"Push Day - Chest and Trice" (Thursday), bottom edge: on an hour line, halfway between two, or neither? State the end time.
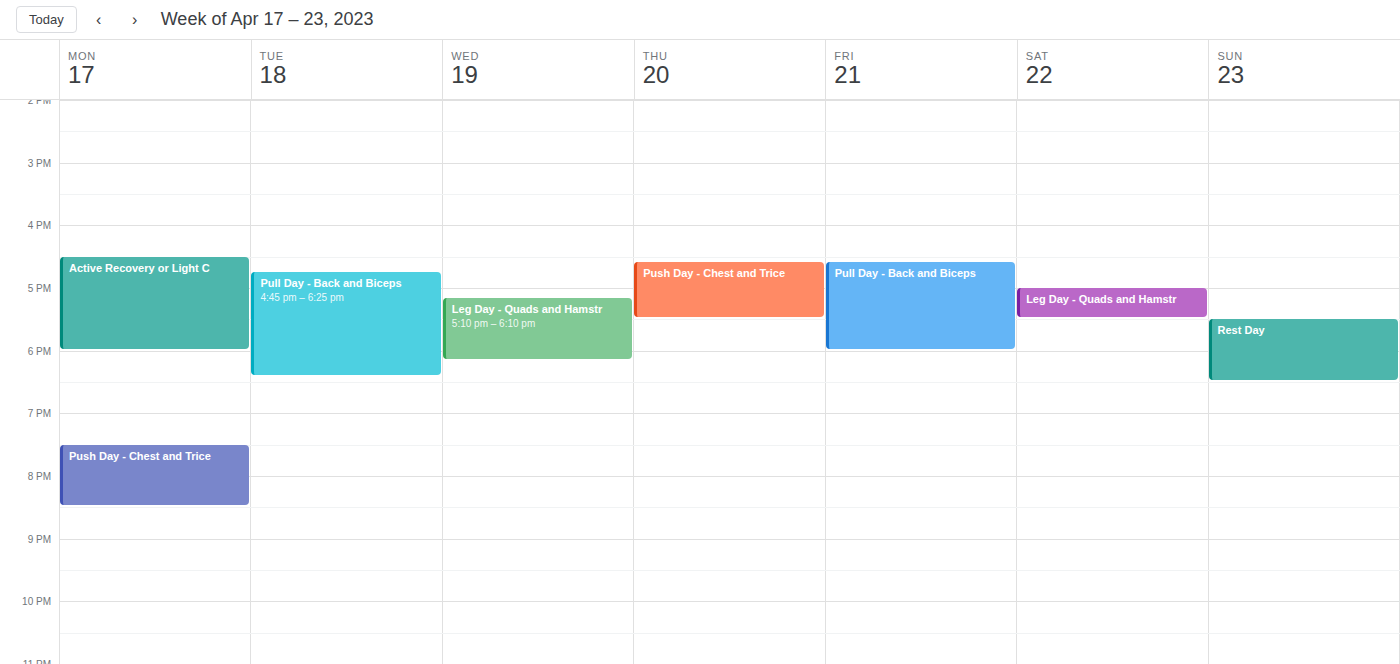
17:30 -- halfway between the 17:00 and 18:00 lines.